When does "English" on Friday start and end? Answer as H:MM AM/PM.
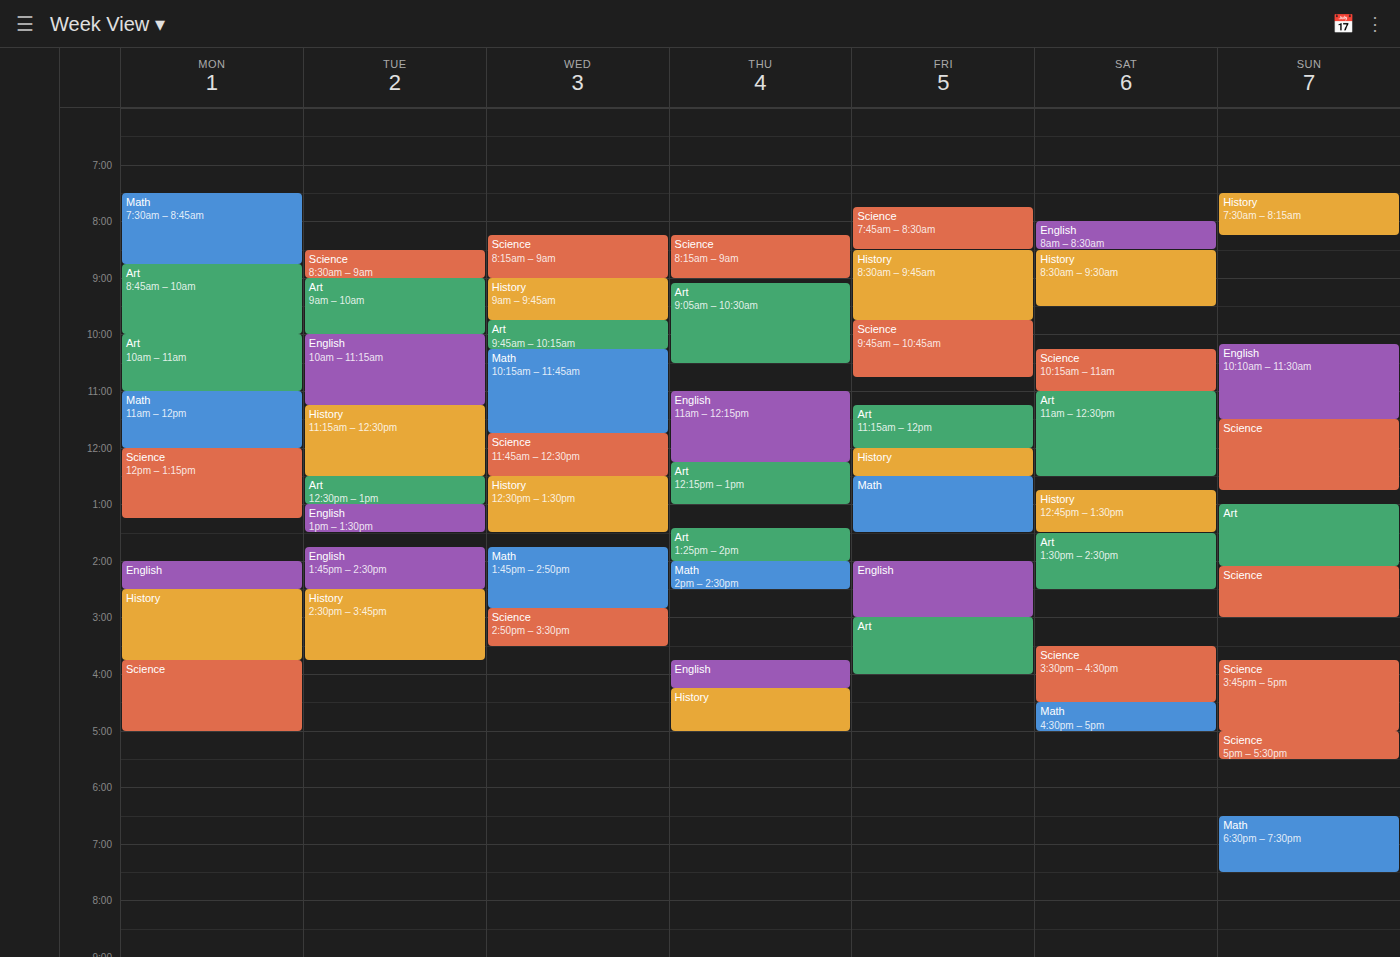
2:00 PM to 3:00 PM